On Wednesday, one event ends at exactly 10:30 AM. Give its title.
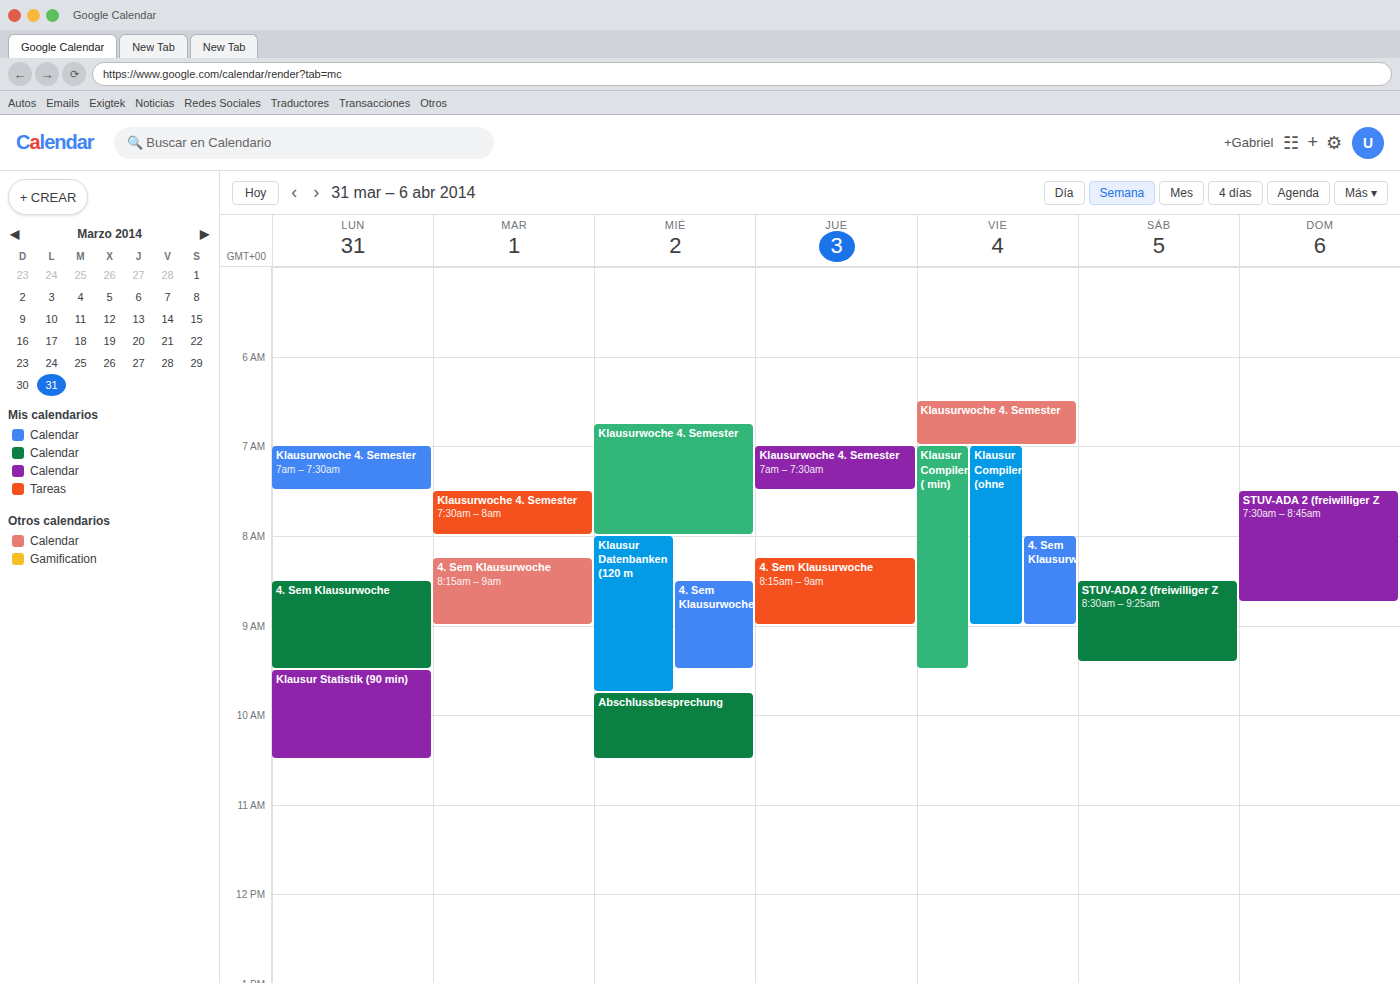
"Abschlussbesprechung"